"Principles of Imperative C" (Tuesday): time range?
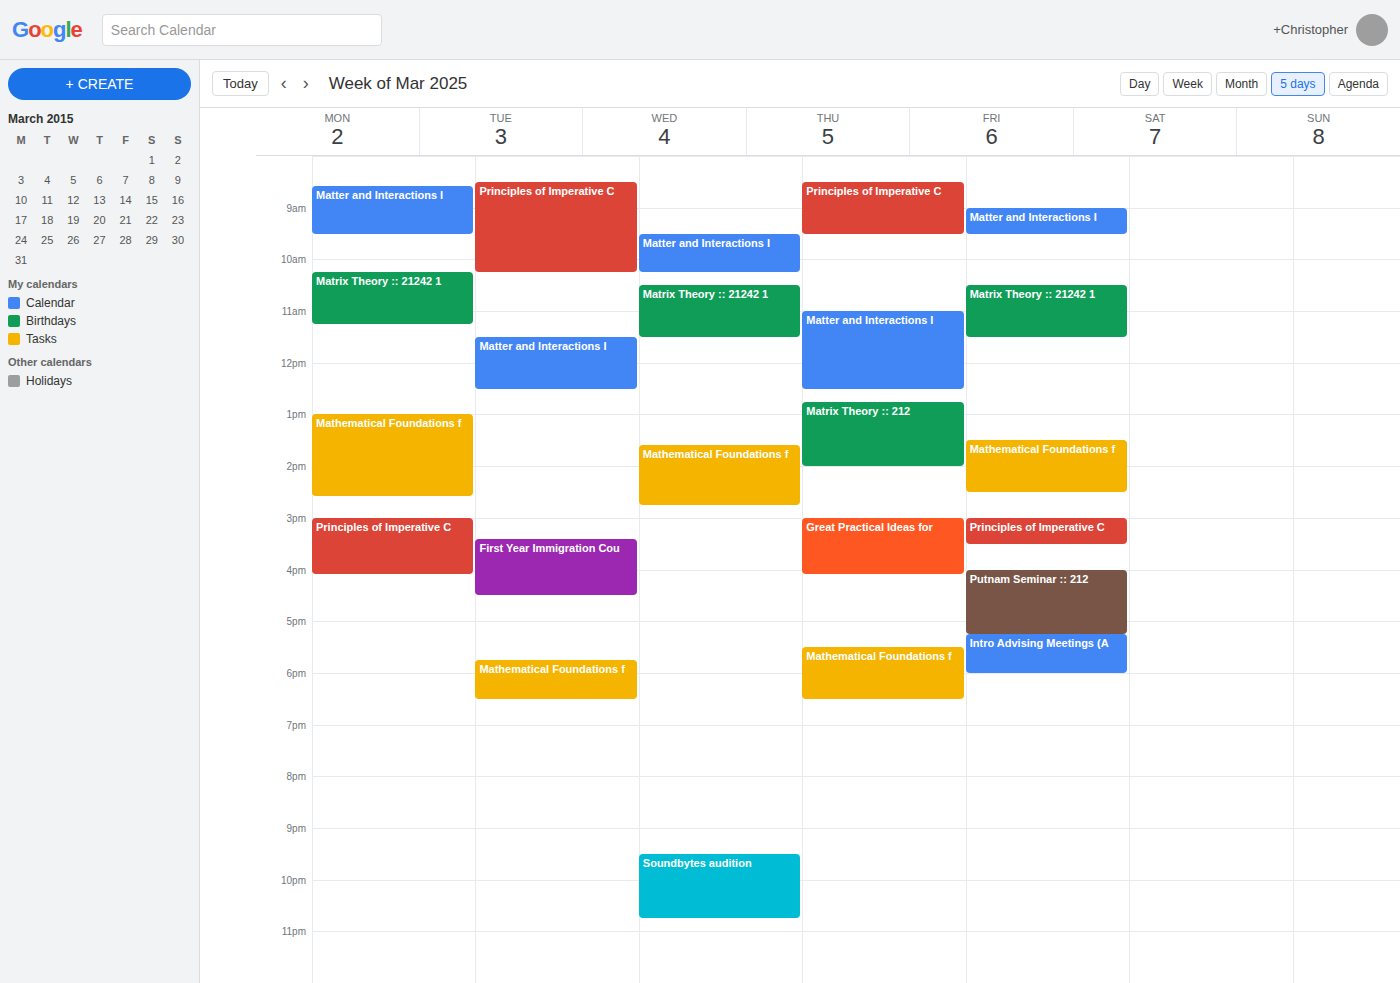
08:30 to 10:15